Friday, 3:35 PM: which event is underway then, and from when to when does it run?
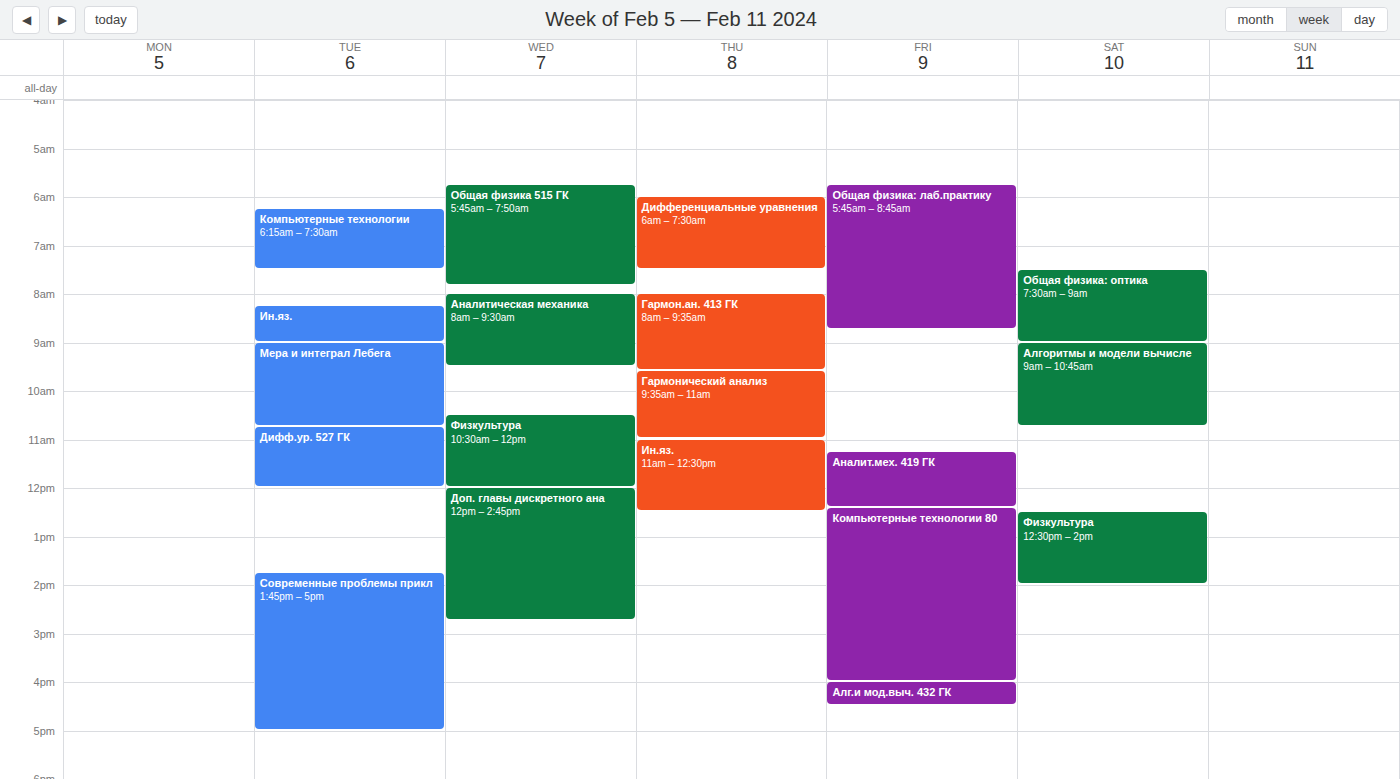
"Компьютерные технологии 80", 12:25 PM to 4:00 PM